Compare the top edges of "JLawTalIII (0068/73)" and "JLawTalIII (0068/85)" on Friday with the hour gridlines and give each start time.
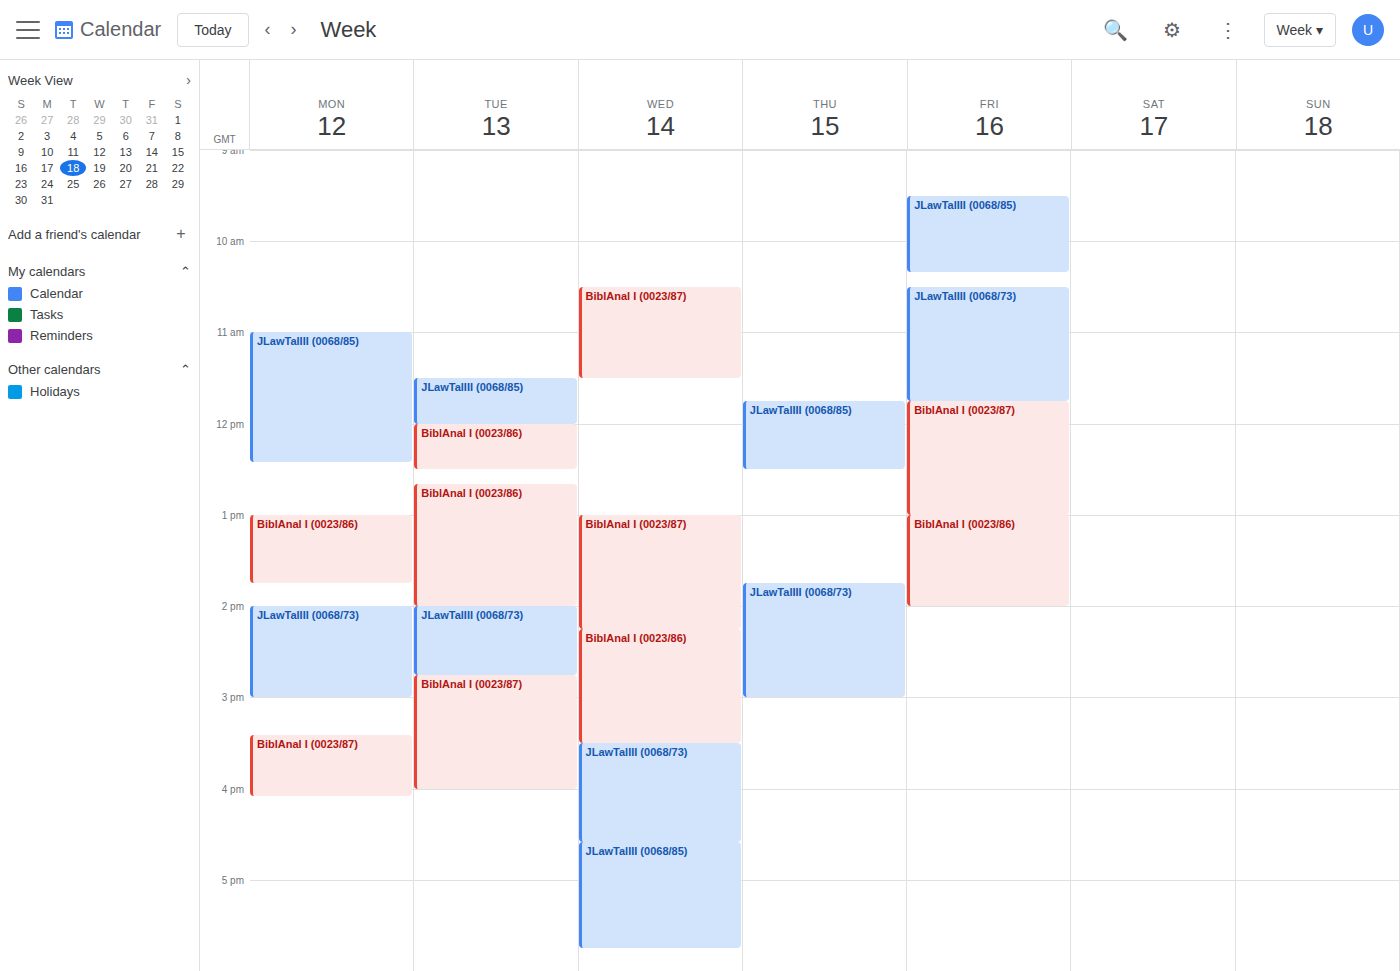
"JLawTalIII (0068/73)": 10:30 AM, halfway between the 10 AM and 11 AM lines. "JLawTalIII (0068/85)": 9:30 AM, halfway between the 9 AM and 10 AM lines.